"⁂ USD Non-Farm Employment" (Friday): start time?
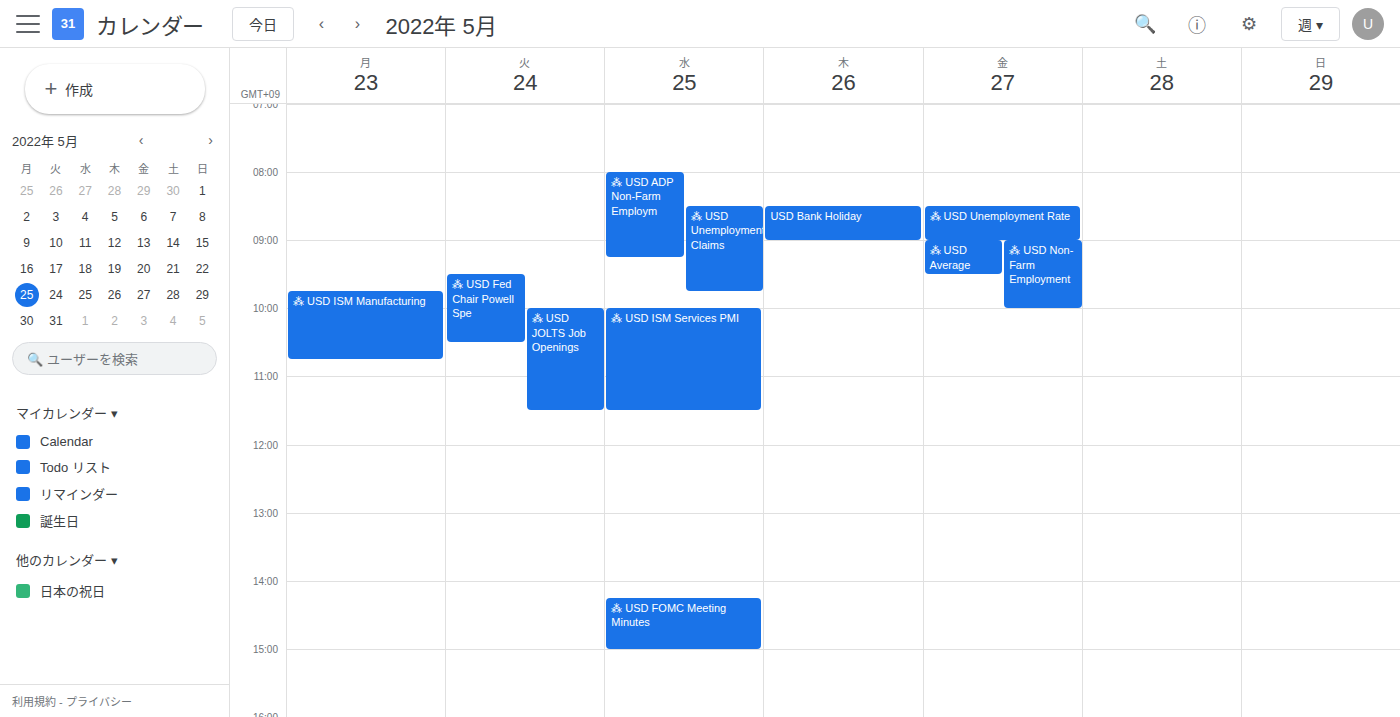
09:00